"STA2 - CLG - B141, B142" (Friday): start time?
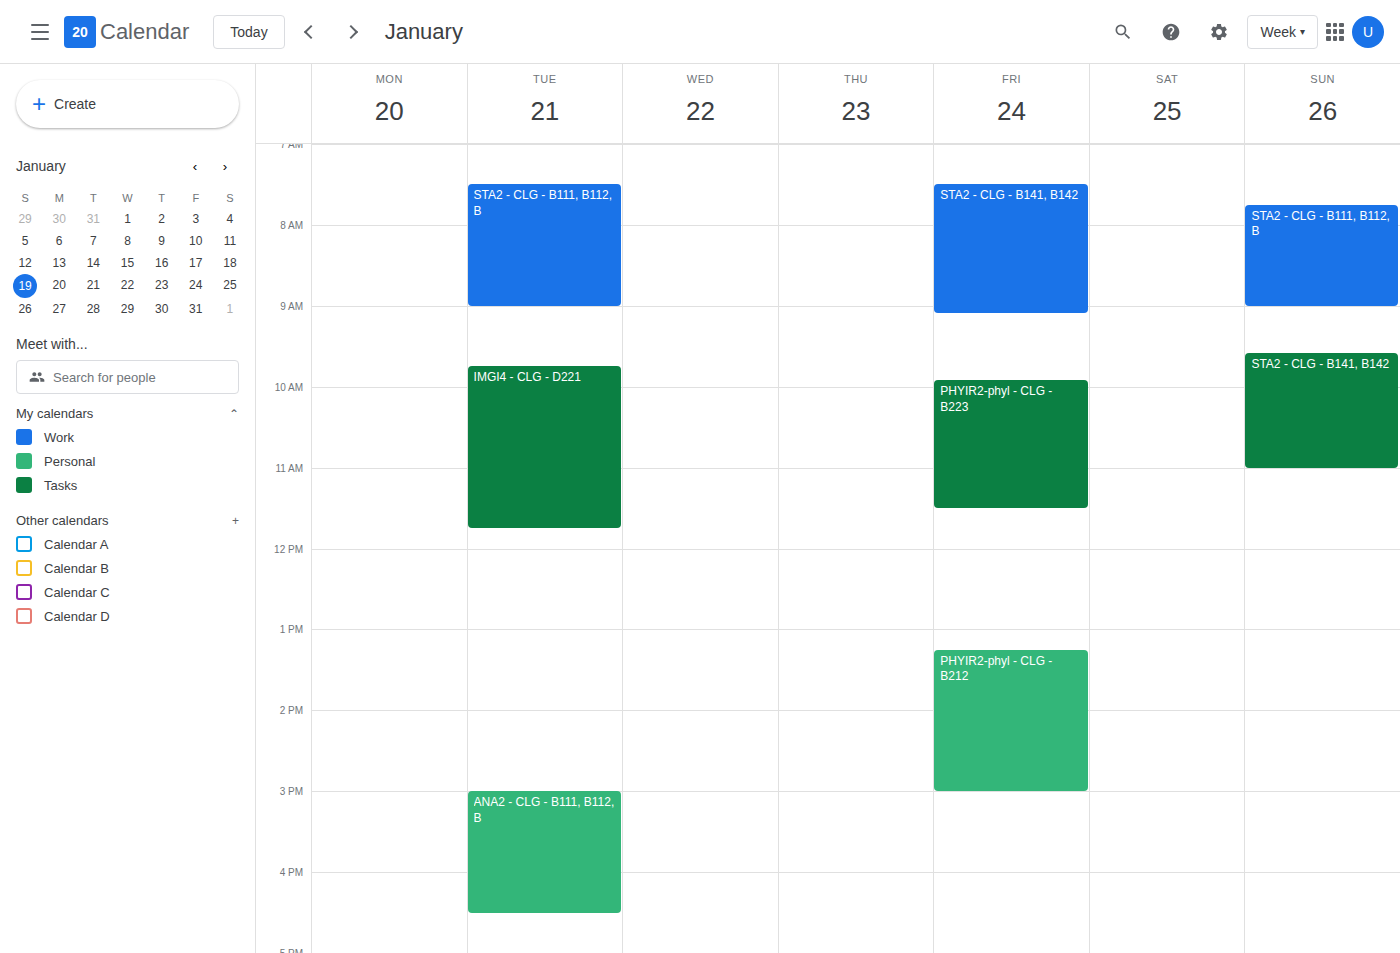
07:30